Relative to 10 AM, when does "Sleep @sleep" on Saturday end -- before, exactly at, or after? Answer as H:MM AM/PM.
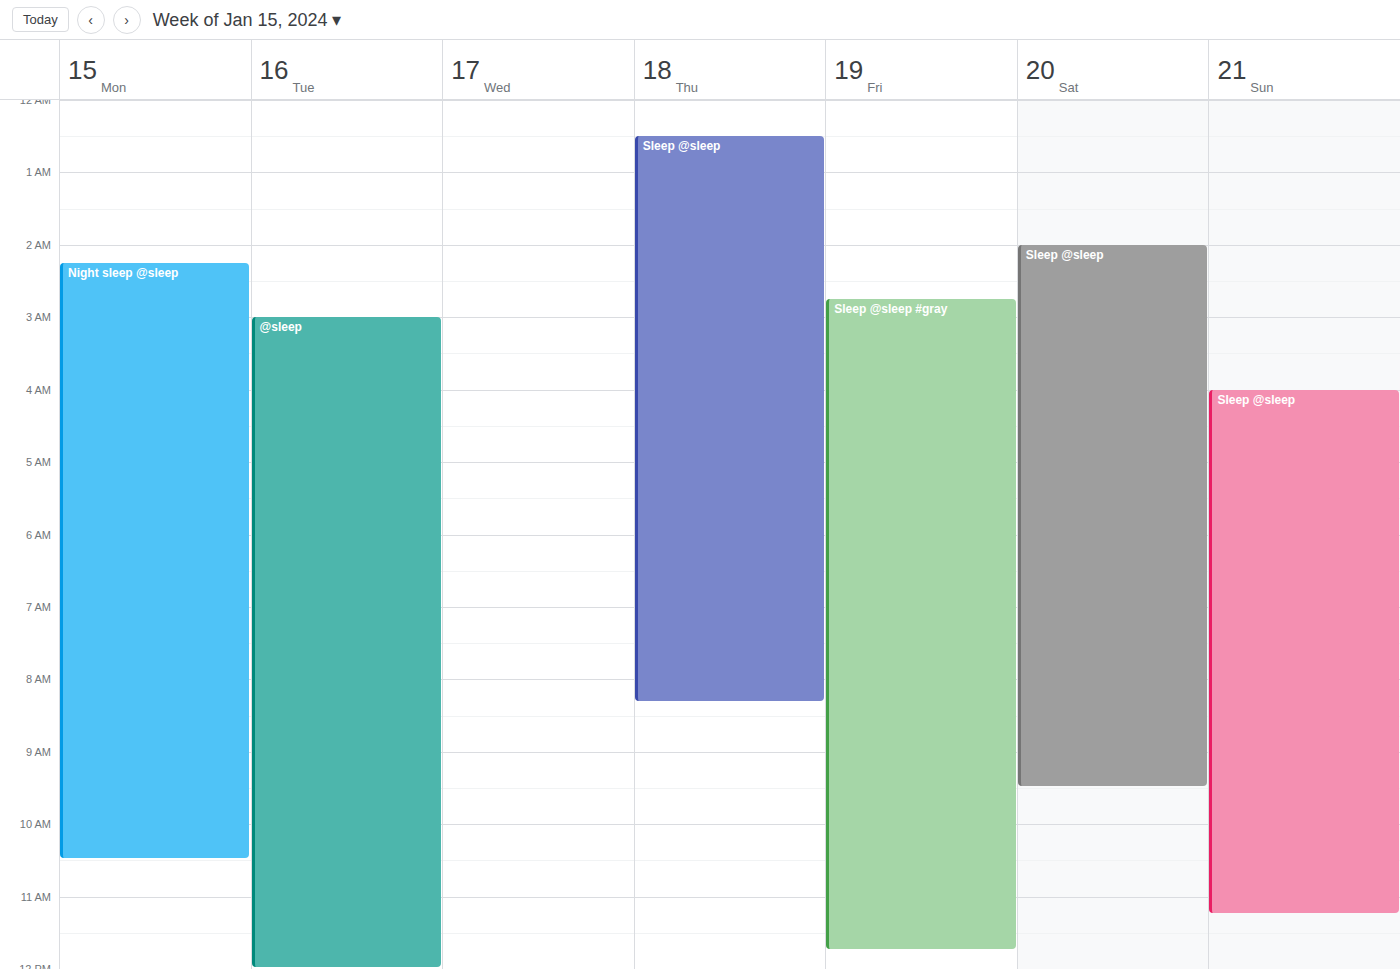
9:30 AM -- before 10 AM, 30 minutes above the 10 AM line.